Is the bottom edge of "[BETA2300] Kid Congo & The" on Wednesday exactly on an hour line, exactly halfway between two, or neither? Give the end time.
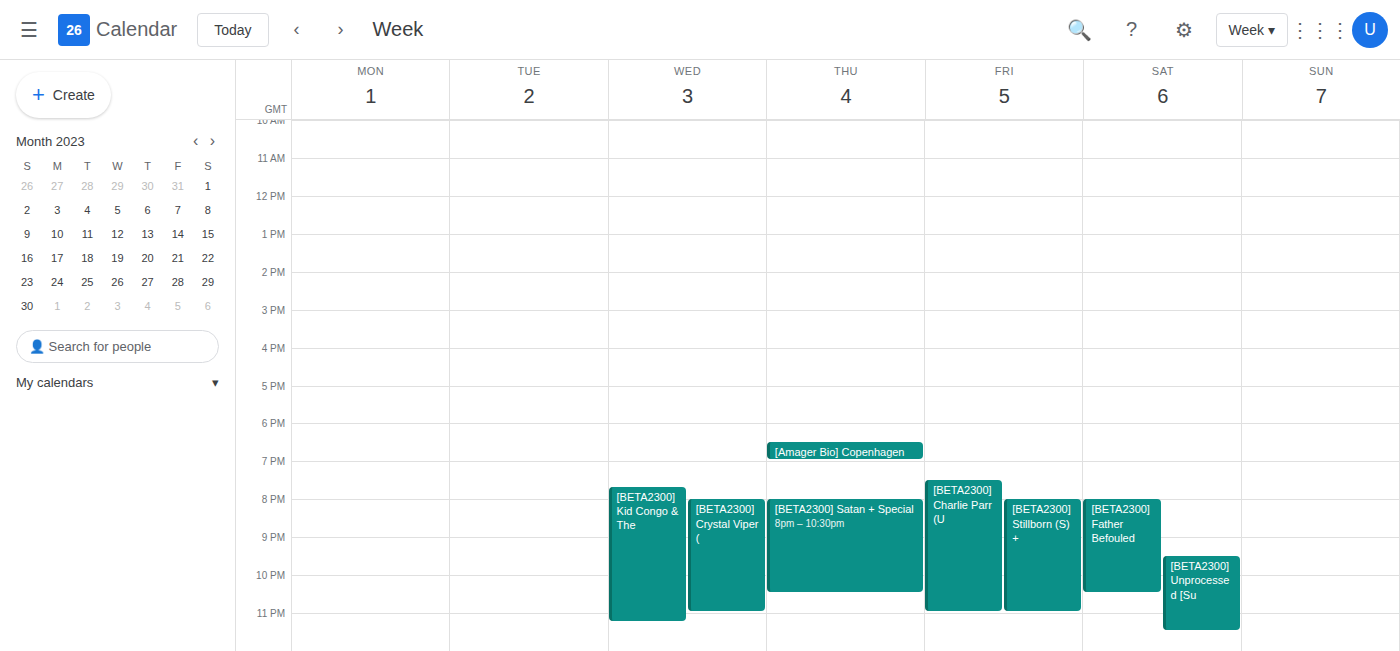
11:15 PM -- neither: a quarter of the way from the 11 PM line to the 12 AM line.